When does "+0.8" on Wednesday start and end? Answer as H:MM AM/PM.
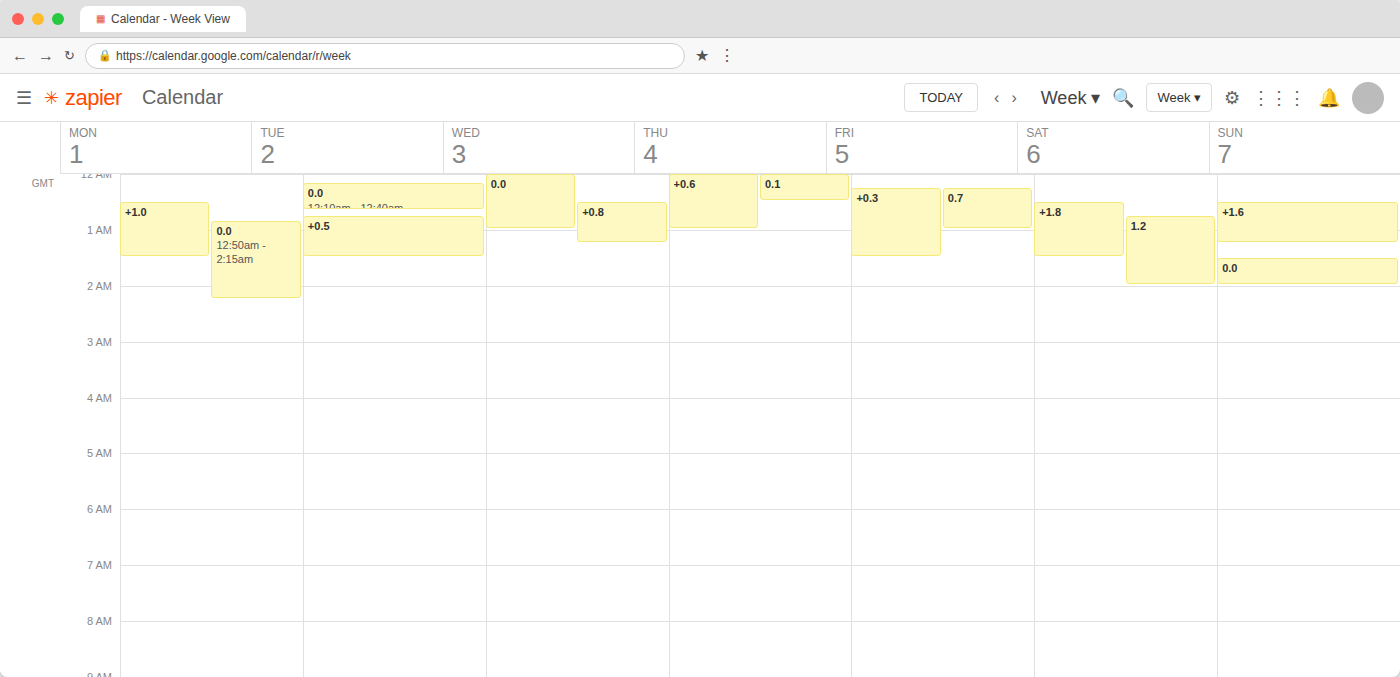
12:30 AM to 1:15 AM